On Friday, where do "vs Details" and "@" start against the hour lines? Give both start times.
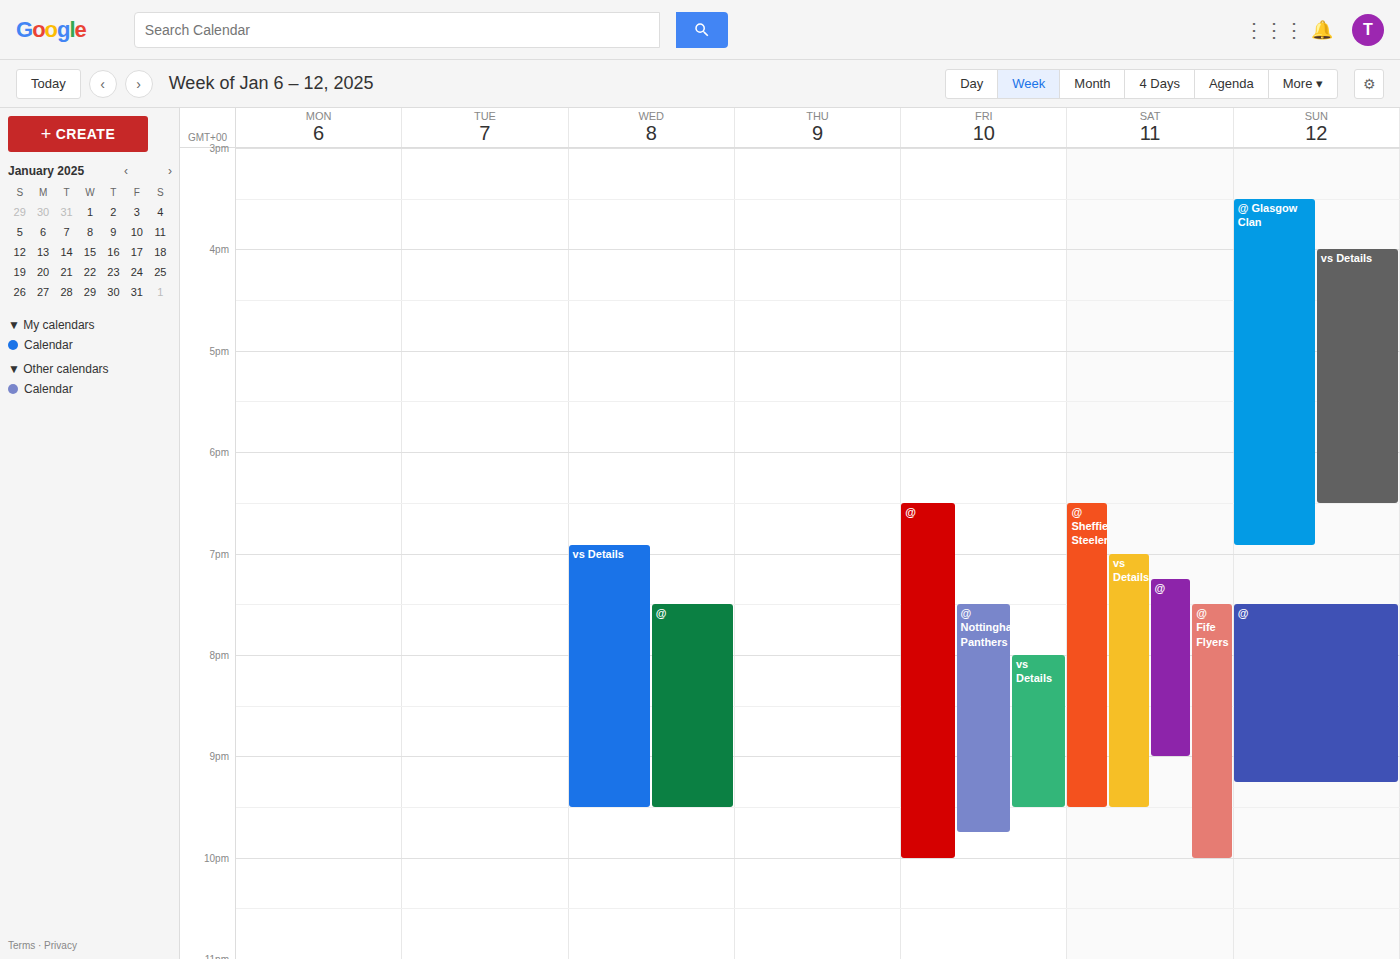
"vs Details": 8:00 PM, exactly on the 8 PM line. "@": 6:30 PM, halfway between the 6 PM and 7 PM lines.